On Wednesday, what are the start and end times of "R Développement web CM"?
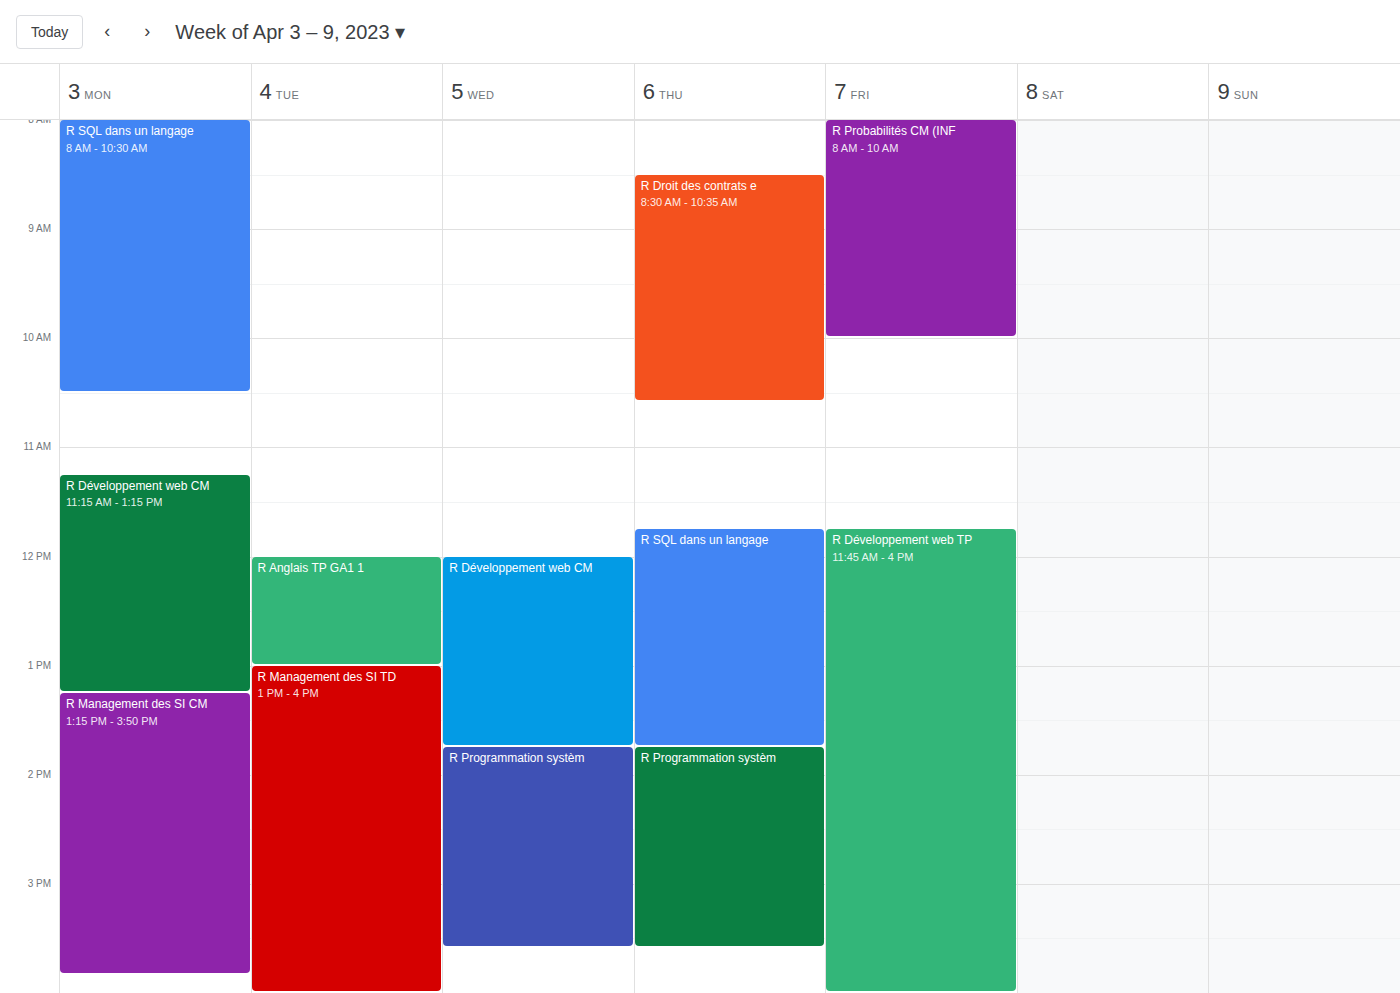
12:00 PM to 1:45 PM